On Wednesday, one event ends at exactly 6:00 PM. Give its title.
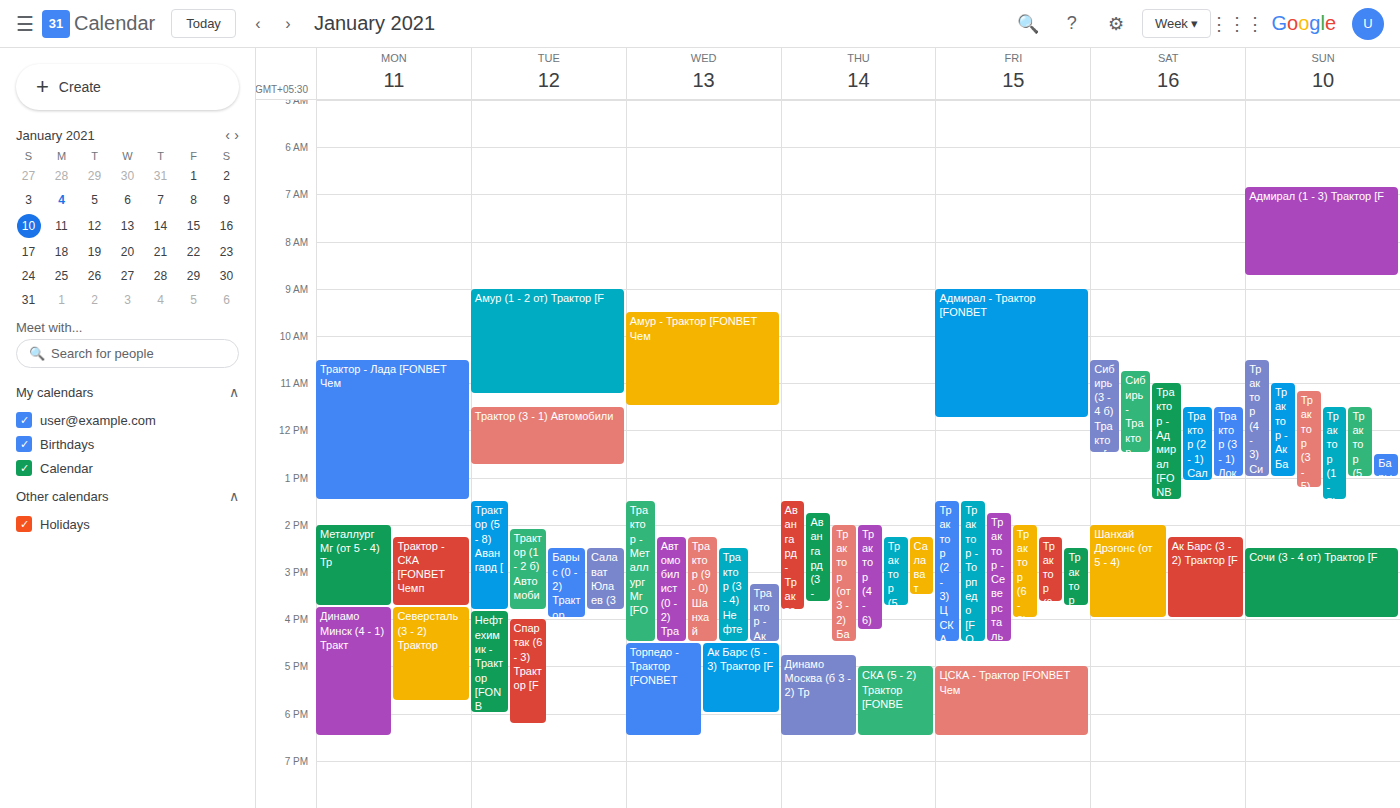
"Ак Барс (5 - 3) Трактор [F"